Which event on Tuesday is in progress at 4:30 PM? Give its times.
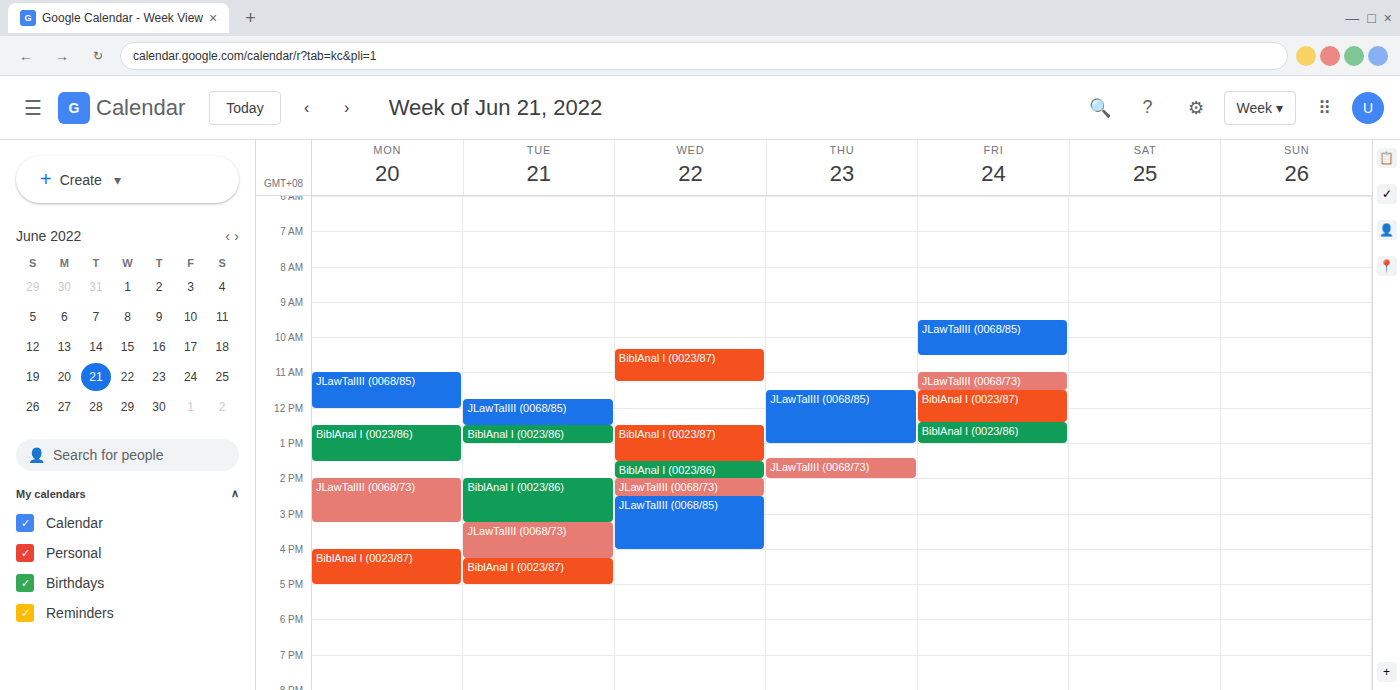
"BiblAnal I (0023/87)", 4:15 PM to 5:00 PM